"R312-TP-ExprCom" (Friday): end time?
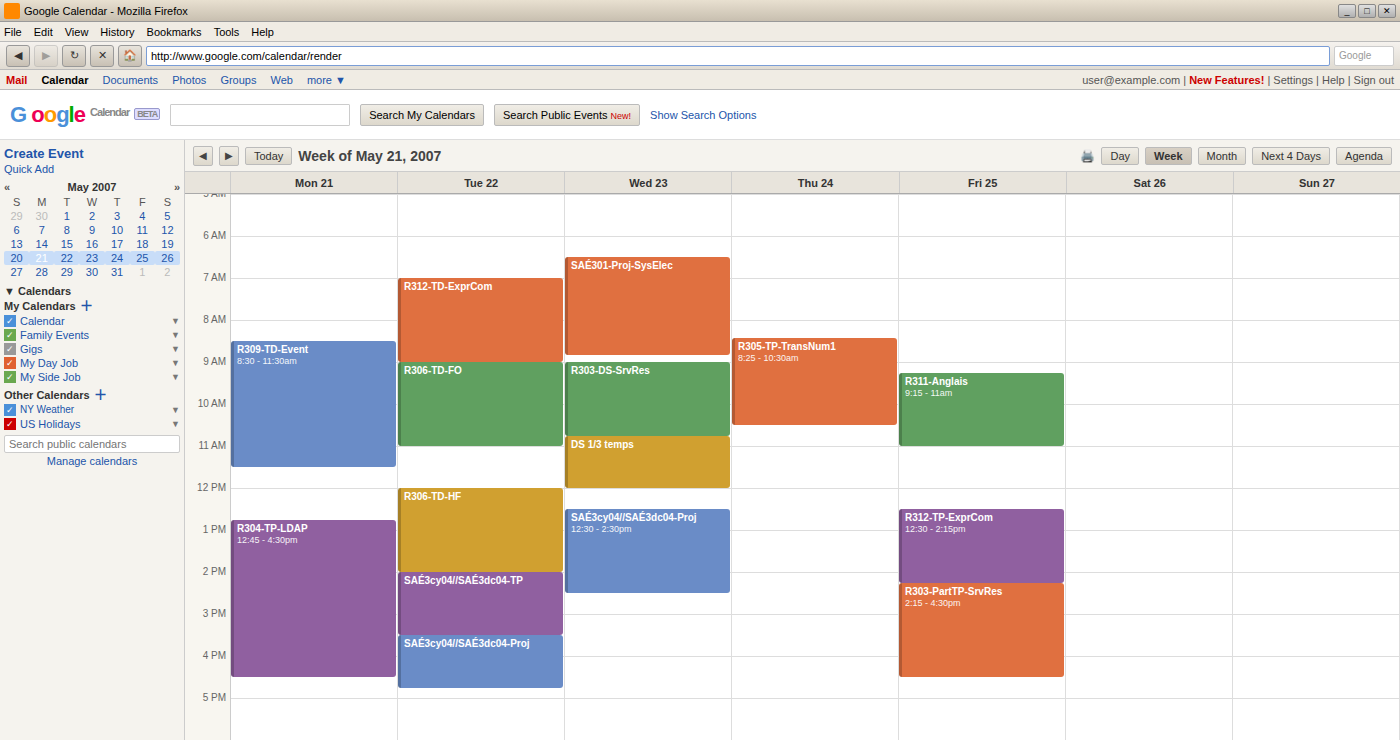
2:15 PM